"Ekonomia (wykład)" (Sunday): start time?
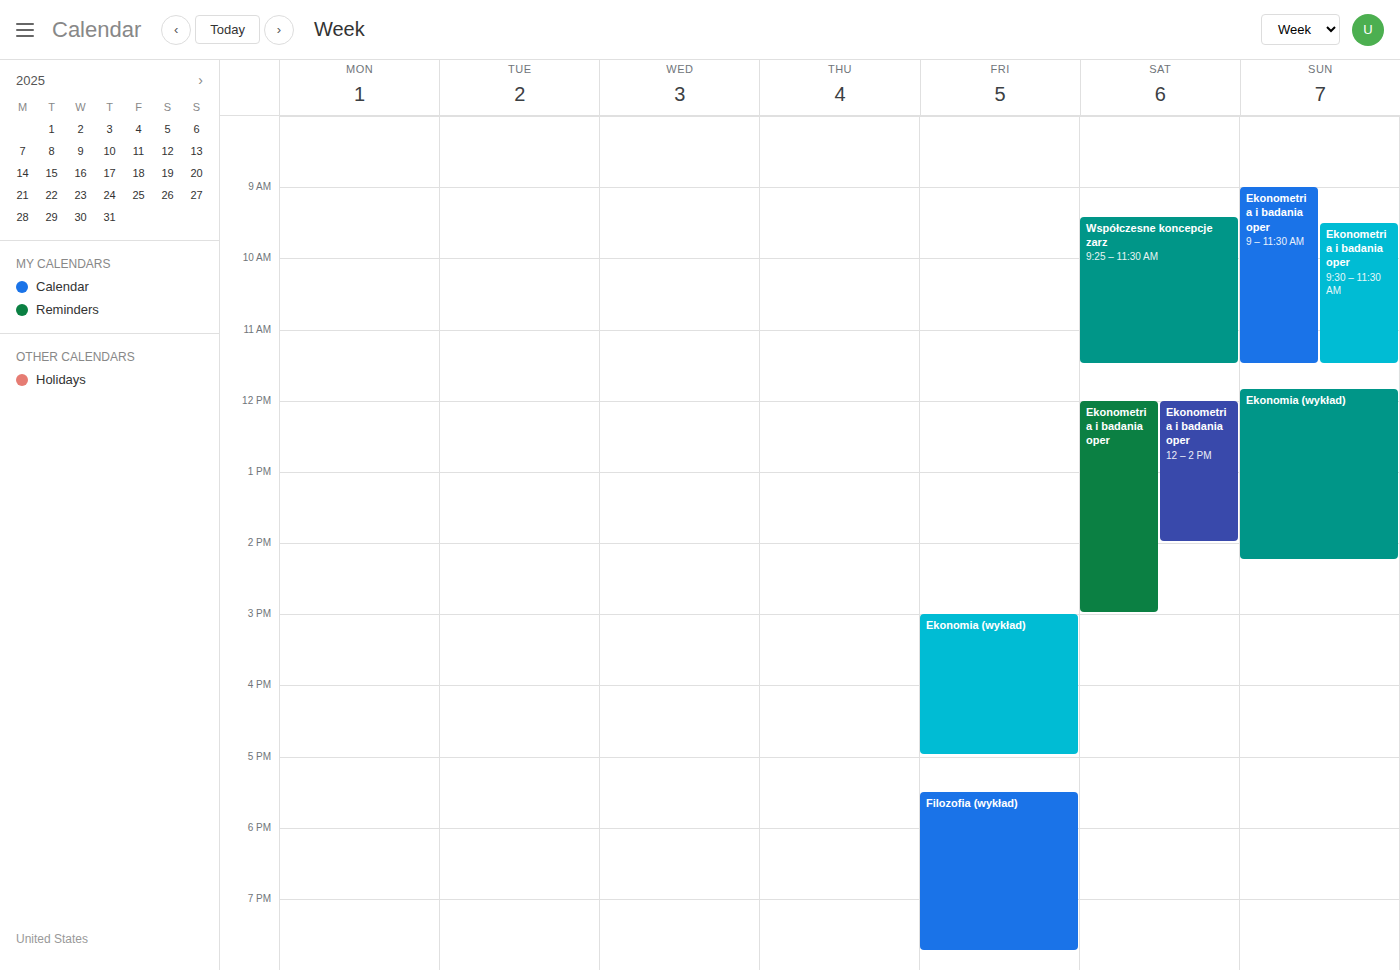
11:50 AM